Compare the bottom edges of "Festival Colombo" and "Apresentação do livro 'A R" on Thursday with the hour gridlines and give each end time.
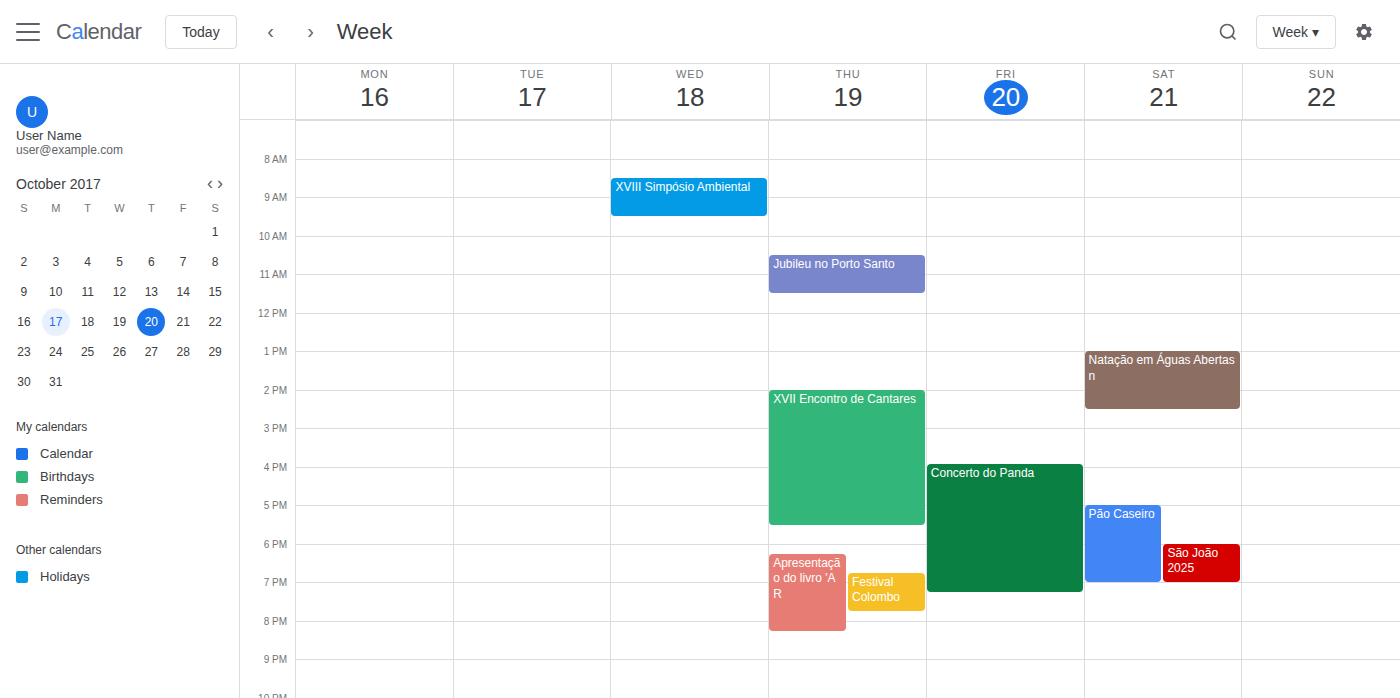
"Festival Colombo": 7:45 PM, neither: three quarters of the way from the 7 PM line to the 8 PM line. "Apresentação do livro 'A R": 8:15 PM, neither: a quarter of the way from the 8 PM line to the 9 PM line.